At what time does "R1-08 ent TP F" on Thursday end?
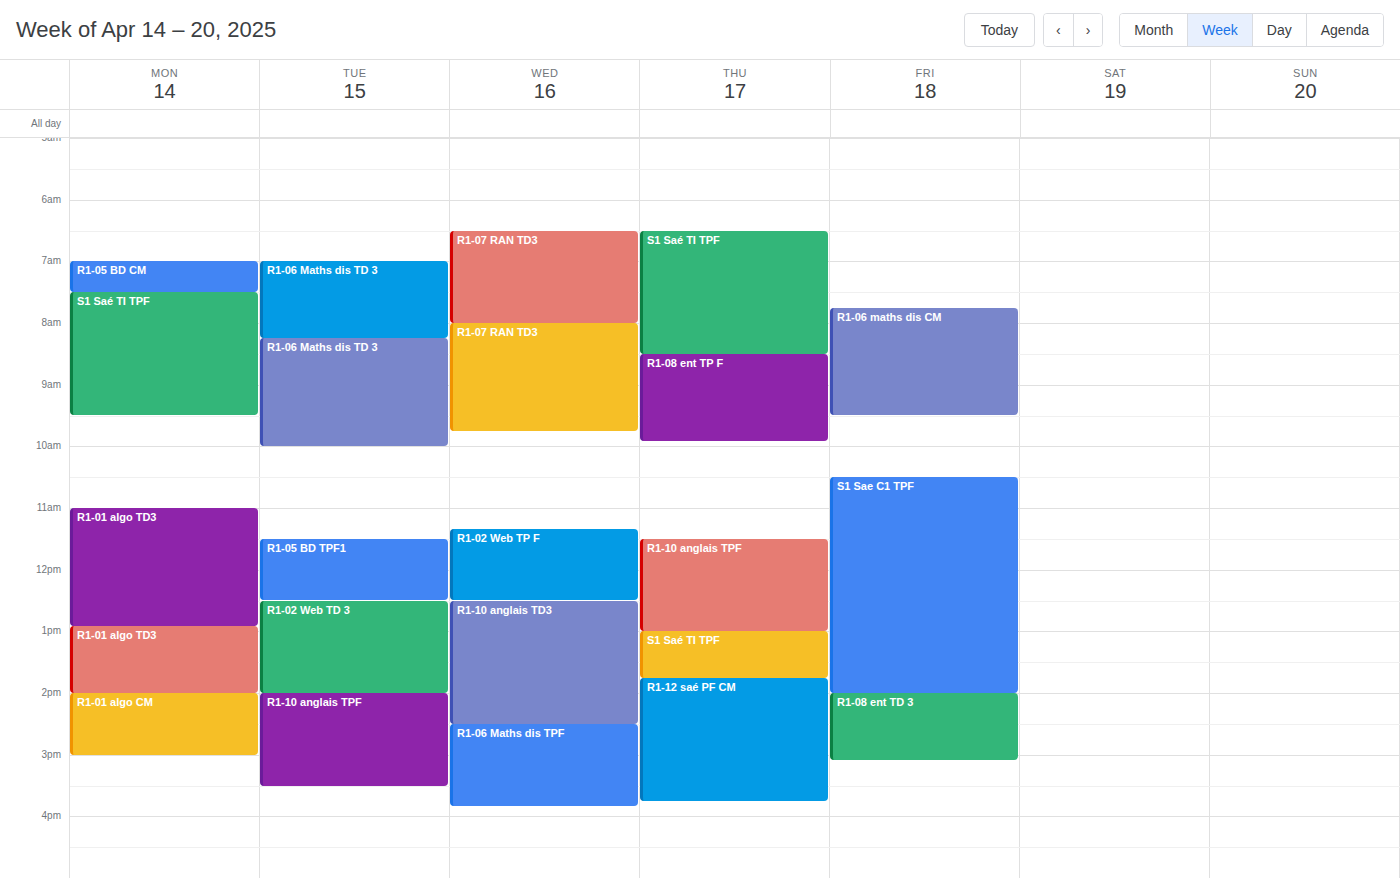
9:55 AM